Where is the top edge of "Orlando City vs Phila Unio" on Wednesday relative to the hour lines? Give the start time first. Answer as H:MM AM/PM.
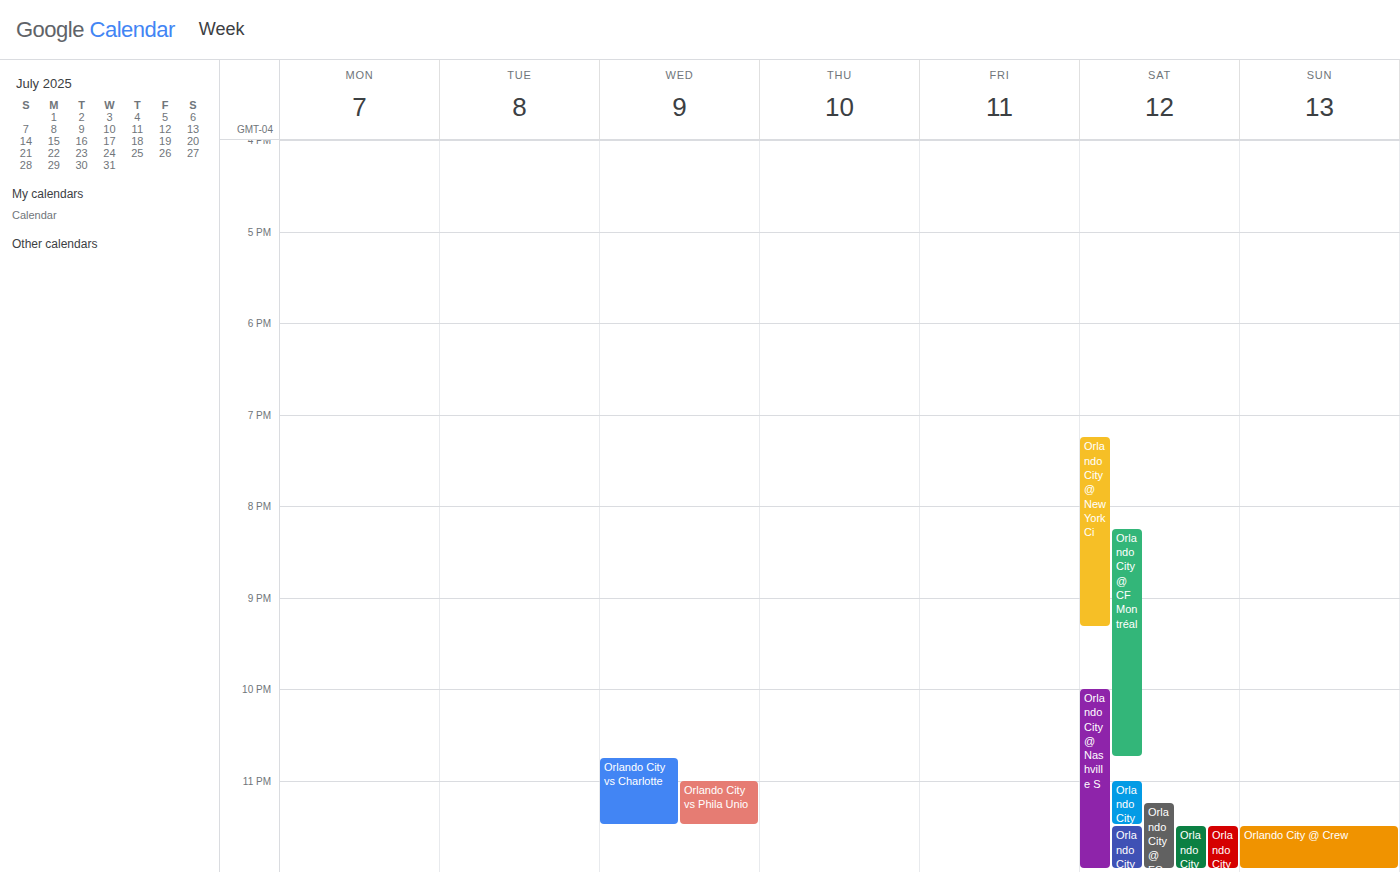
11:00 PM -- exactly on the 11 PM line.